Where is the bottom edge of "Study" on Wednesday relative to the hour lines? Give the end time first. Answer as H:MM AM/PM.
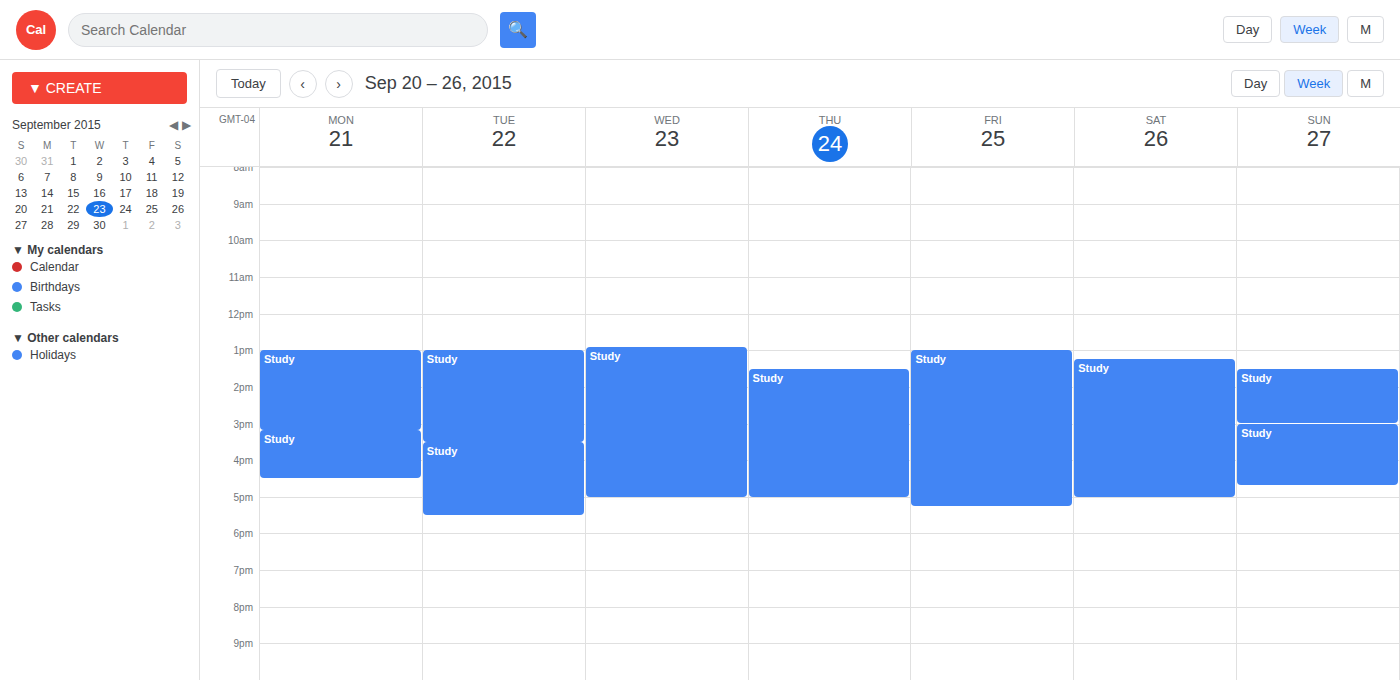
5:00 PM -- exactly on the 5 PM line.